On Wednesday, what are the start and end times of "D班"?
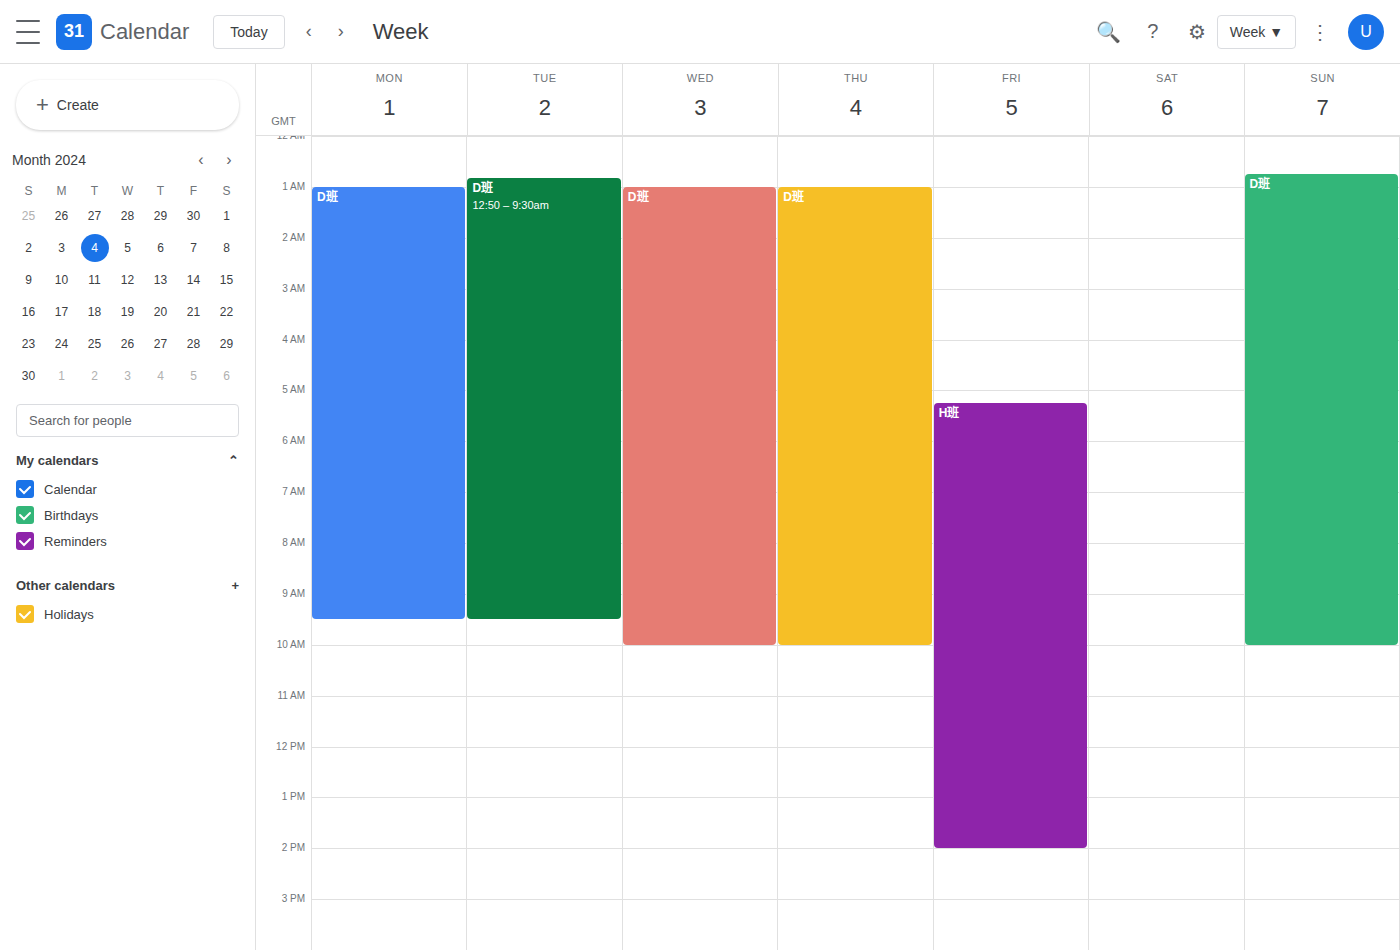
1:00 AM to 10:00 AM